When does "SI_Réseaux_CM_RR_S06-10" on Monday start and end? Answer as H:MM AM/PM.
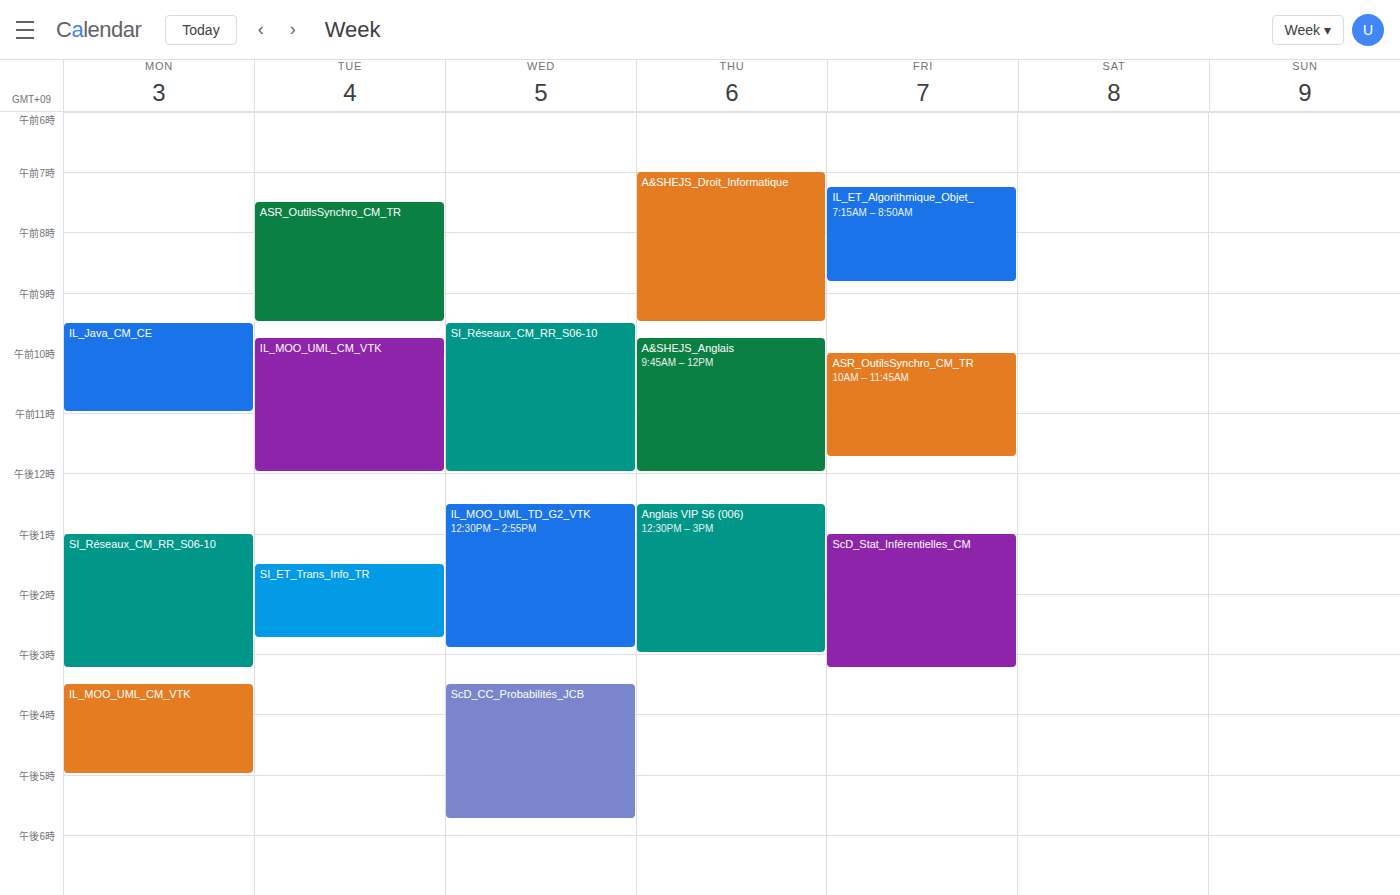
1:00 PM to 3:15 PM